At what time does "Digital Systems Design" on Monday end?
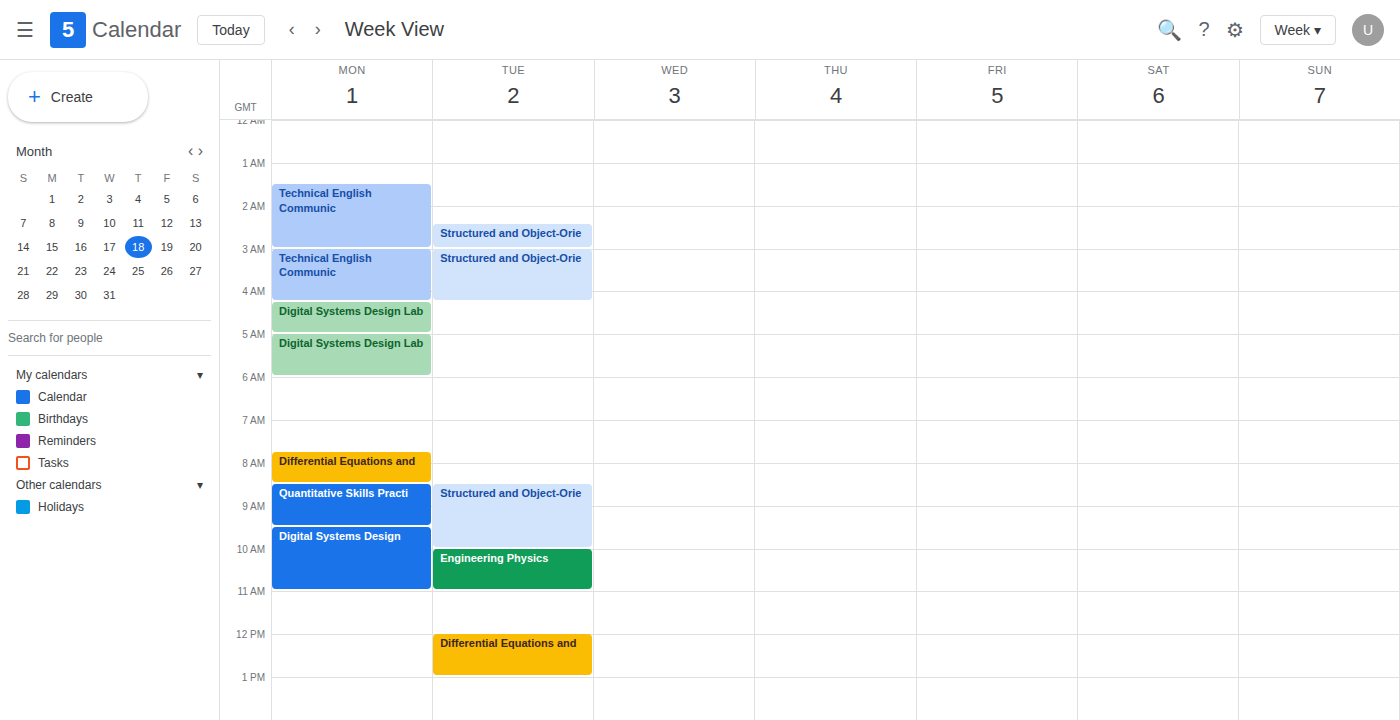
11:00